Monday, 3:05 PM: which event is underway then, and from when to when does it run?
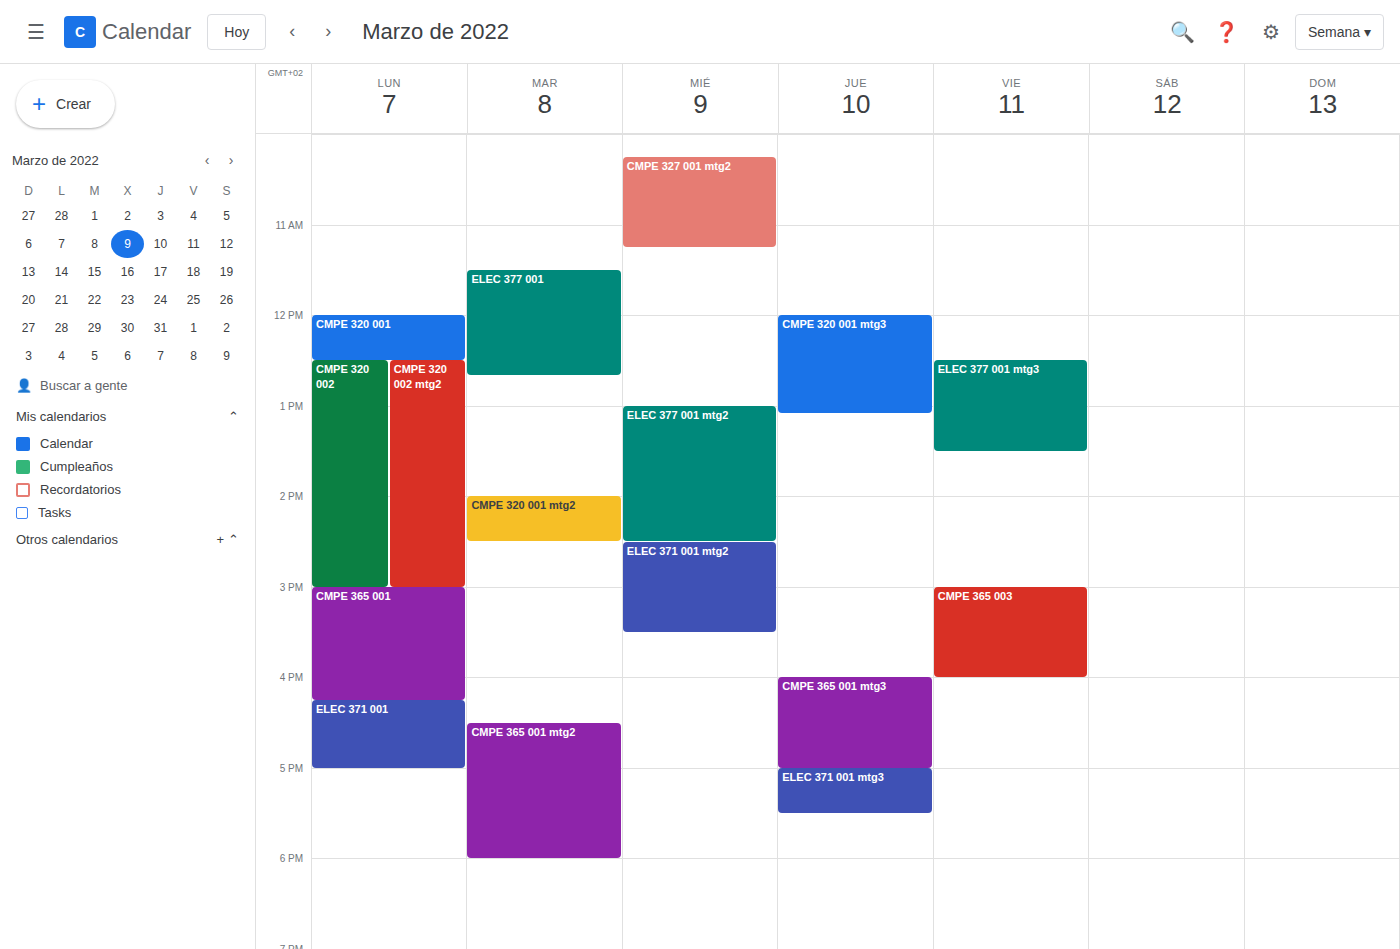
"CMPE 365 001", 3:00 PM to 4:15 PM